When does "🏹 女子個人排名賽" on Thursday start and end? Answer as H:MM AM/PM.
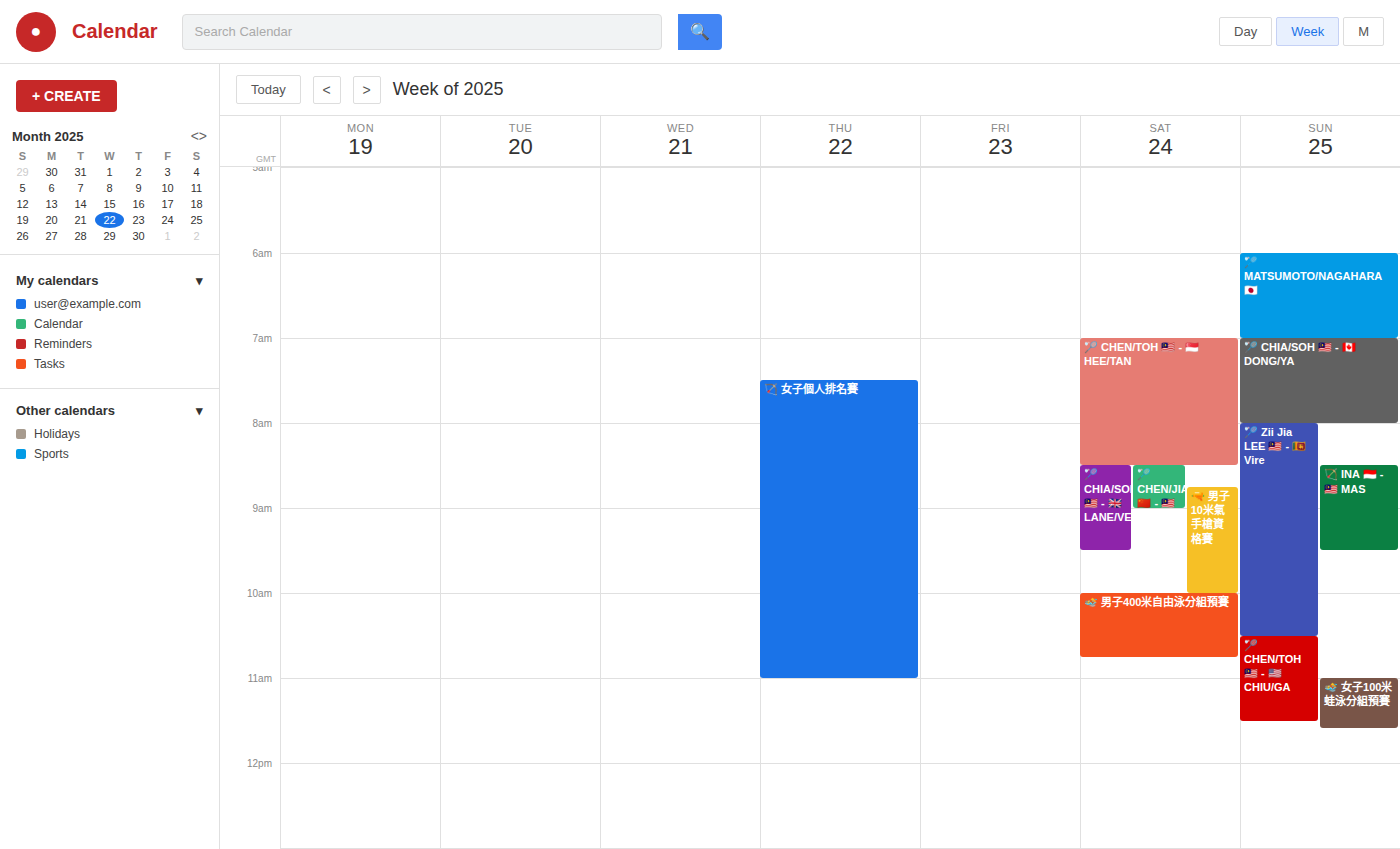
7:30 AM to 11:00 AM